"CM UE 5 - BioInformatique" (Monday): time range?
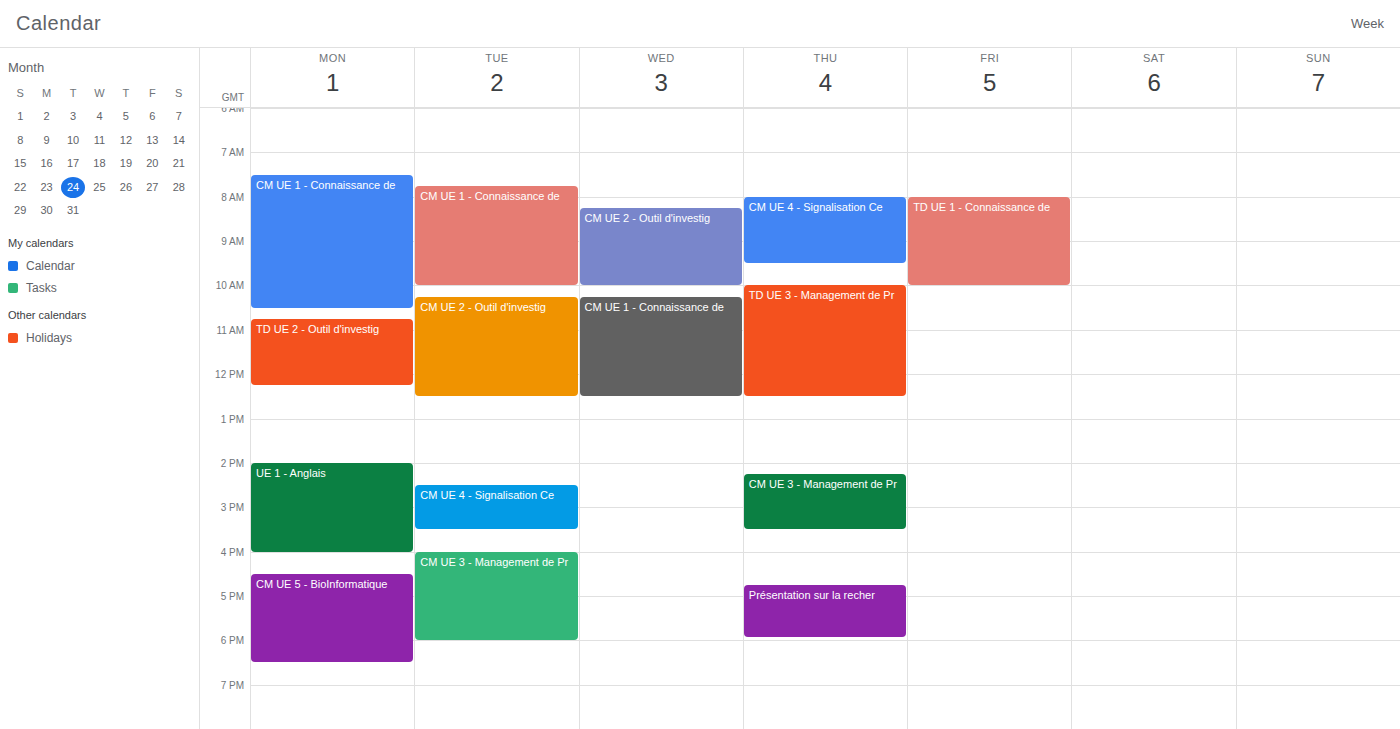
4:30 PM to 6:30 PM